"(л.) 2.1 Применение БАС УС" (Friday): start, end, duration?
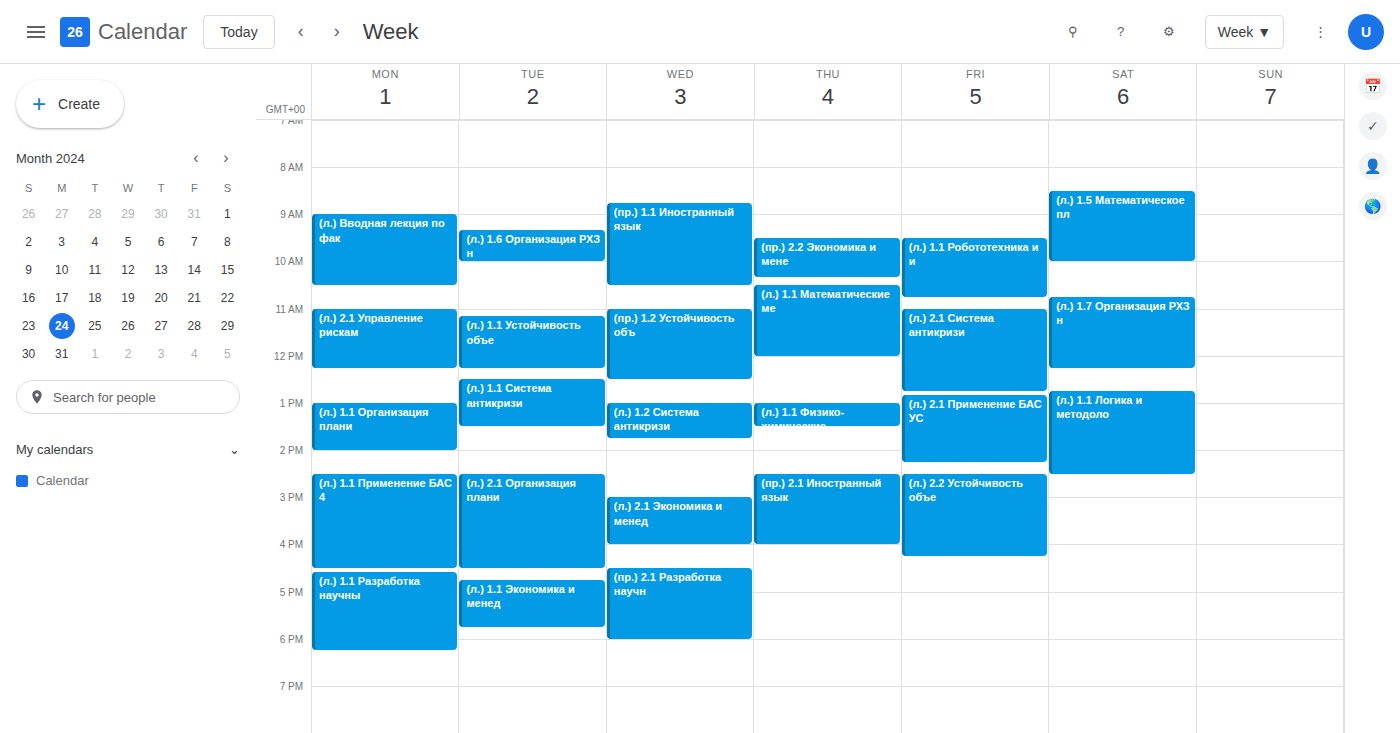
12:50 PM to 2:15 PM, 1 hour 25 minutes